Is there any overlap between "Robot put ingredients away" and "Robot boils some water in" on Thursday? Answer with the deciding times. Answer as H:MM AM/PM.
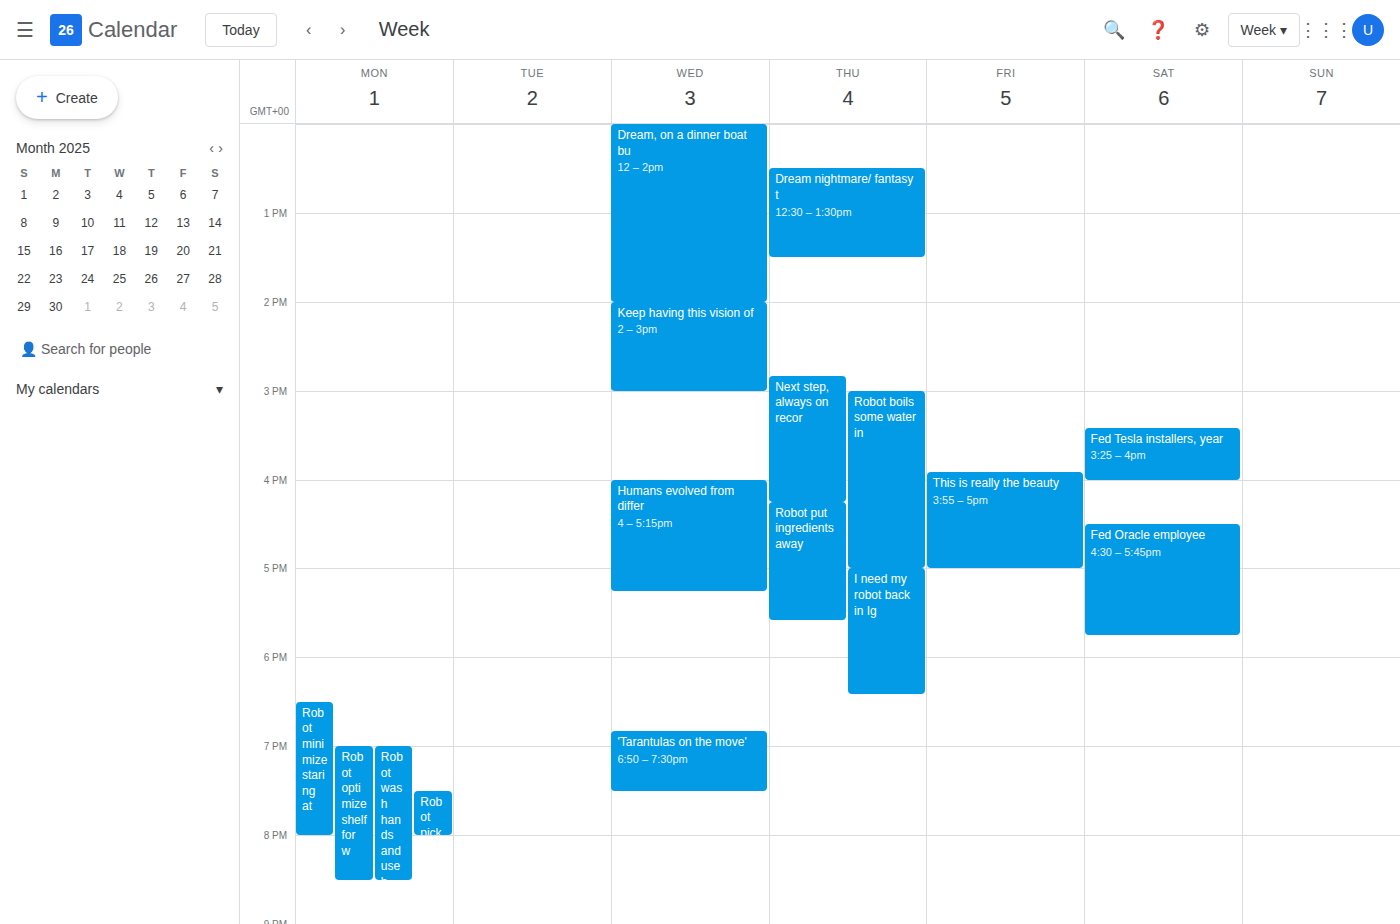
"Robot put ingredients away" starts at 4:15 PM, before "Robot boils some water in" ends at 5:00 PM -- they overlap.